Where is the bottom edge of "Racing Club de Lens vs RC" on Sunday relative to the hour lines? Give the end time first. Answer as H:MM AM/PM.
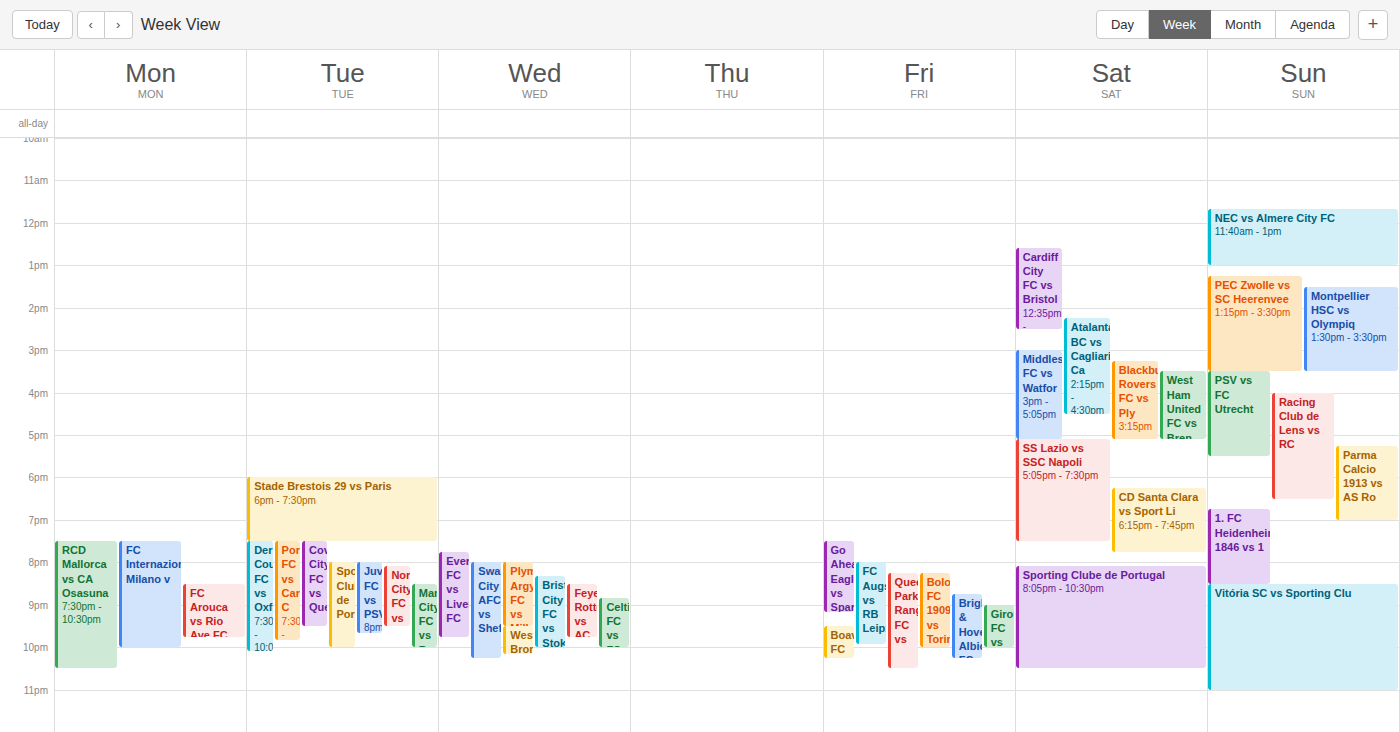
6:30 PM -- halfway between the 6 PM and 7 PM lines.